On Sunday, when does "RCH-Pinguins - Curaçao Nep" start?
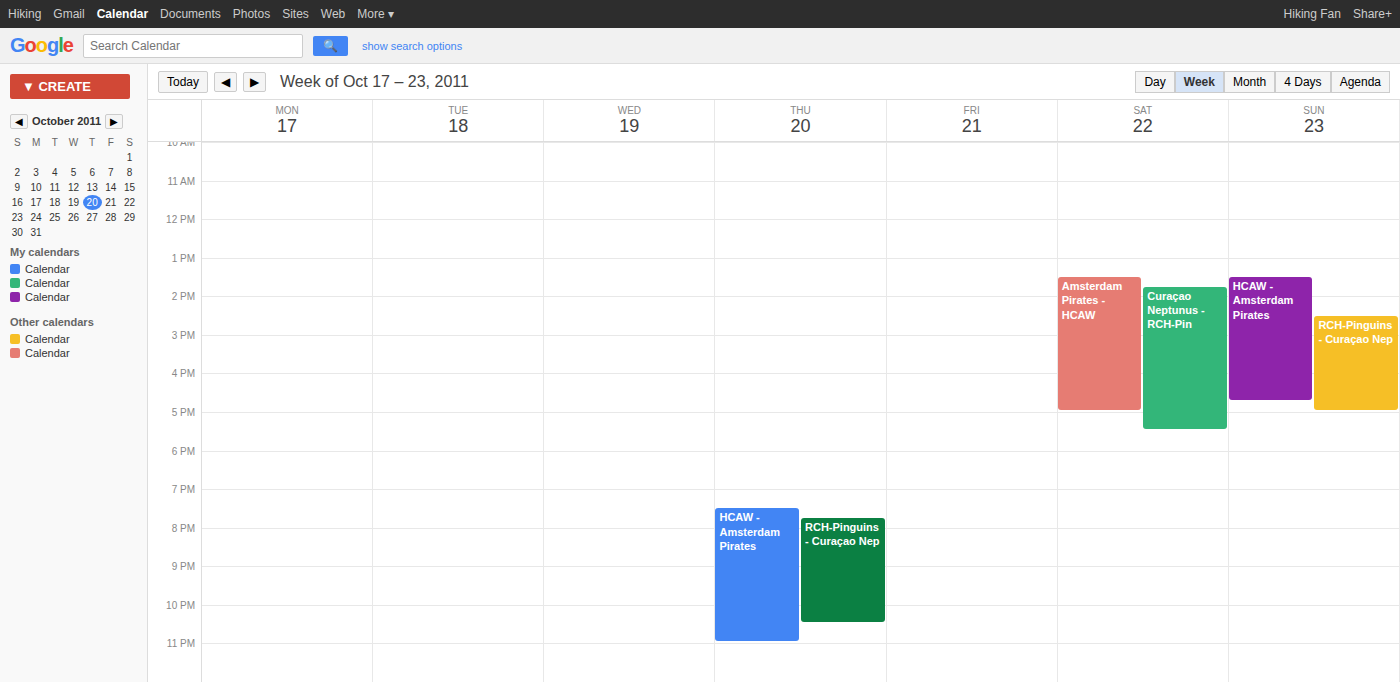
2:30 PM